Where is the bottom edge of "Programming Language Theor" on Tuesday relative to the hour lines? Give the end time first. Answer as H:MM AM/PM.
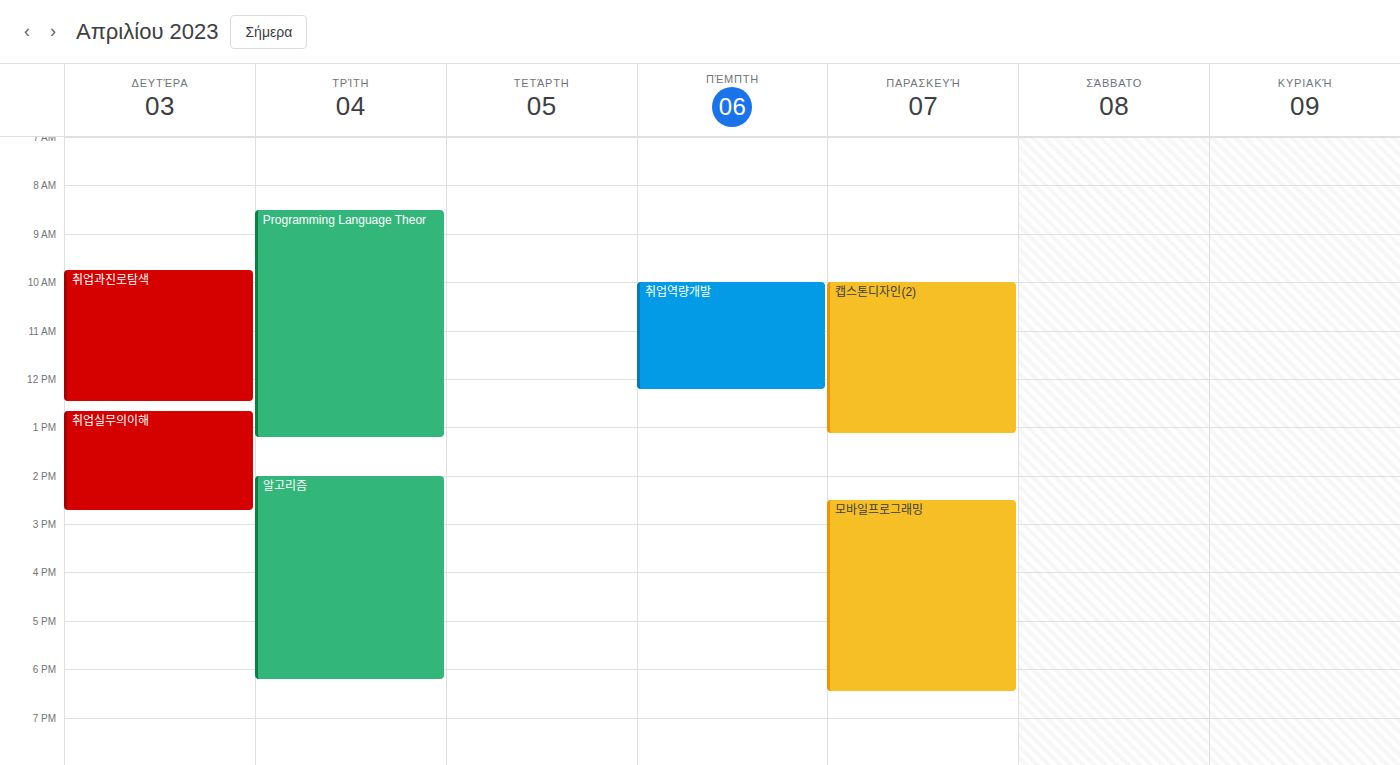
1:15 PM -- neither: a quarter of the way from the 1 PM line to the 2 PM line.